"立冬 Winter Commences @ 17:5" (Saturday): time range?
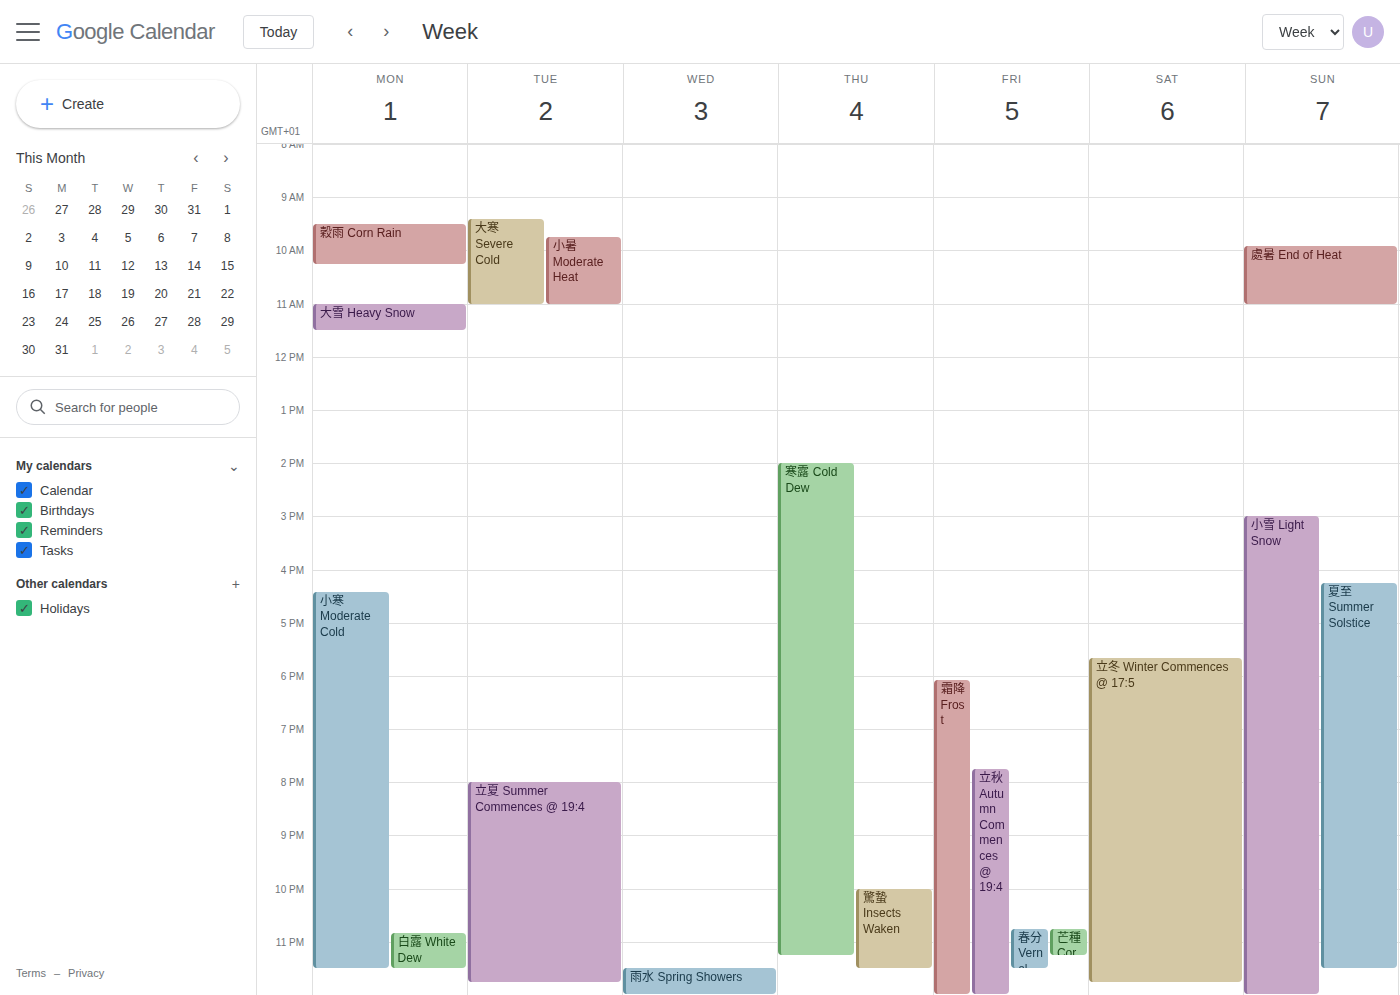
17:40 to 23:45